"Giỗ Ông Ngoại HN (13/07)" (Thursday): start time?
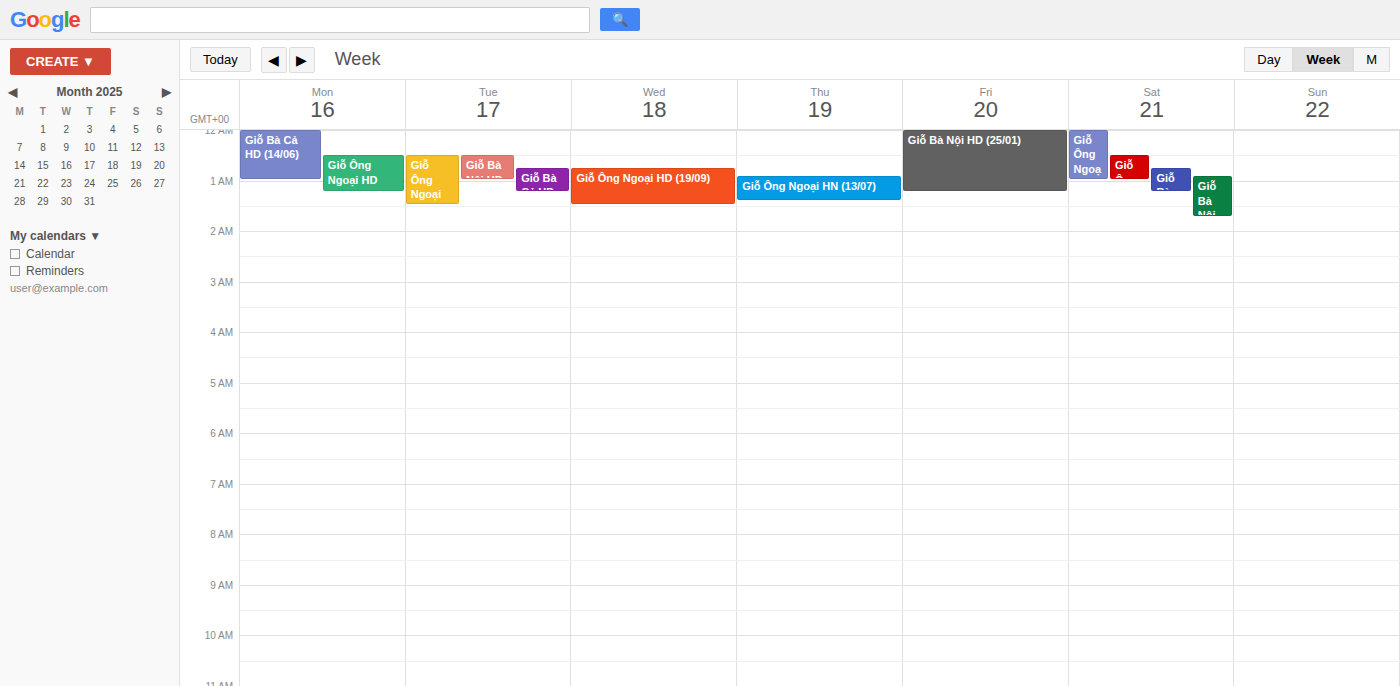
12:55 AM